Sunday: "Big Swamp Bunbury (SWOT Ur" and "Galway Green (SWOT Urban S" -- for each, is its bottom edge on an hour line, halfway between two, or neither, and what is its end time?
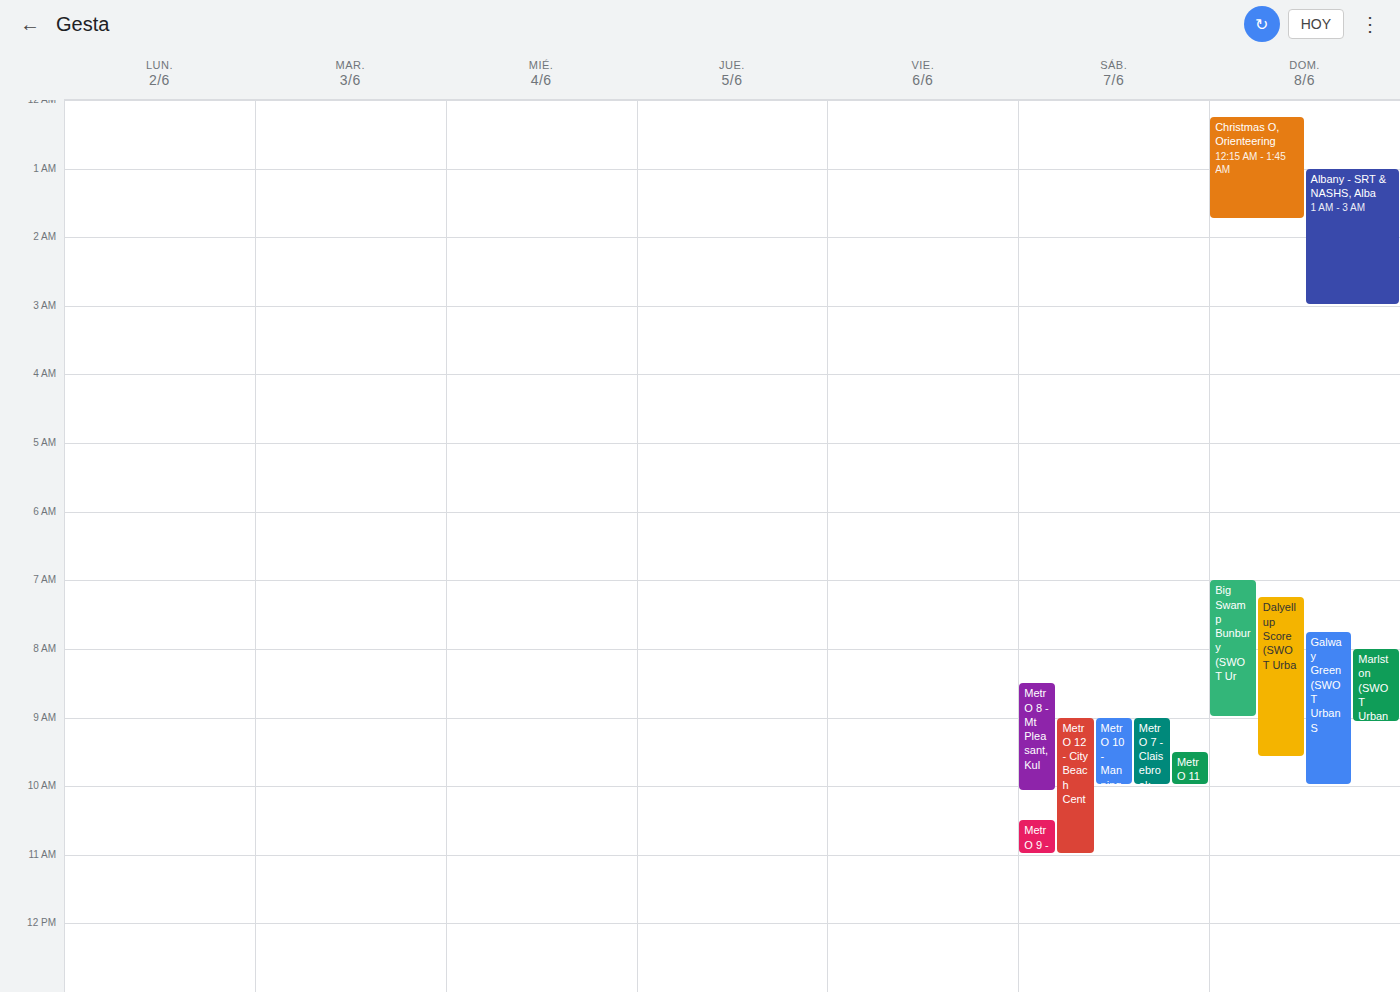
"Big Swamp Bunbury (SWOT Ur": 9:00 AM, exactly on the 9 AM line. "Galway Green (SWOT Urban S": 10:00 AM, exactly on the 10 AM line.